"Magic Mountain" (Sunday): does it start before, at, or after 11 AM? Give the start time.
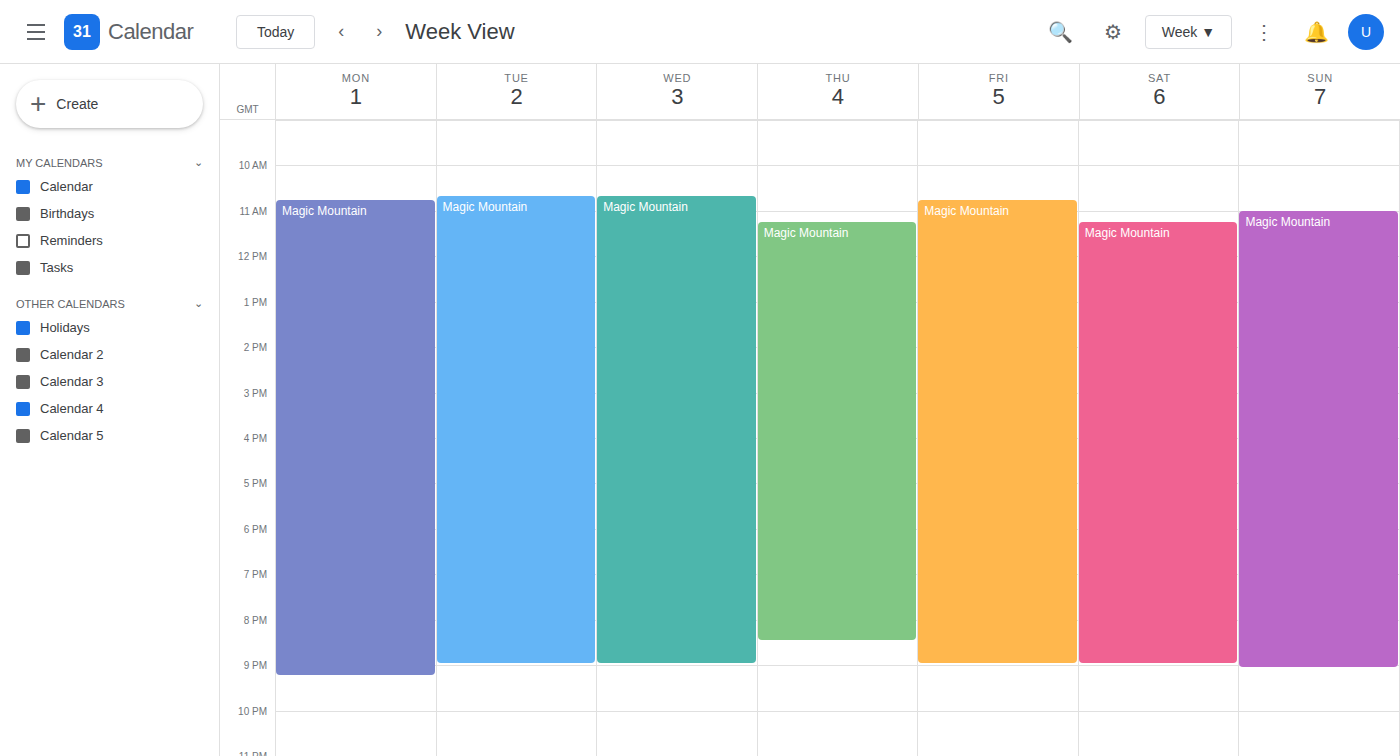
11:00 AM -- exactly at 11 AM, on the 11 AM line.